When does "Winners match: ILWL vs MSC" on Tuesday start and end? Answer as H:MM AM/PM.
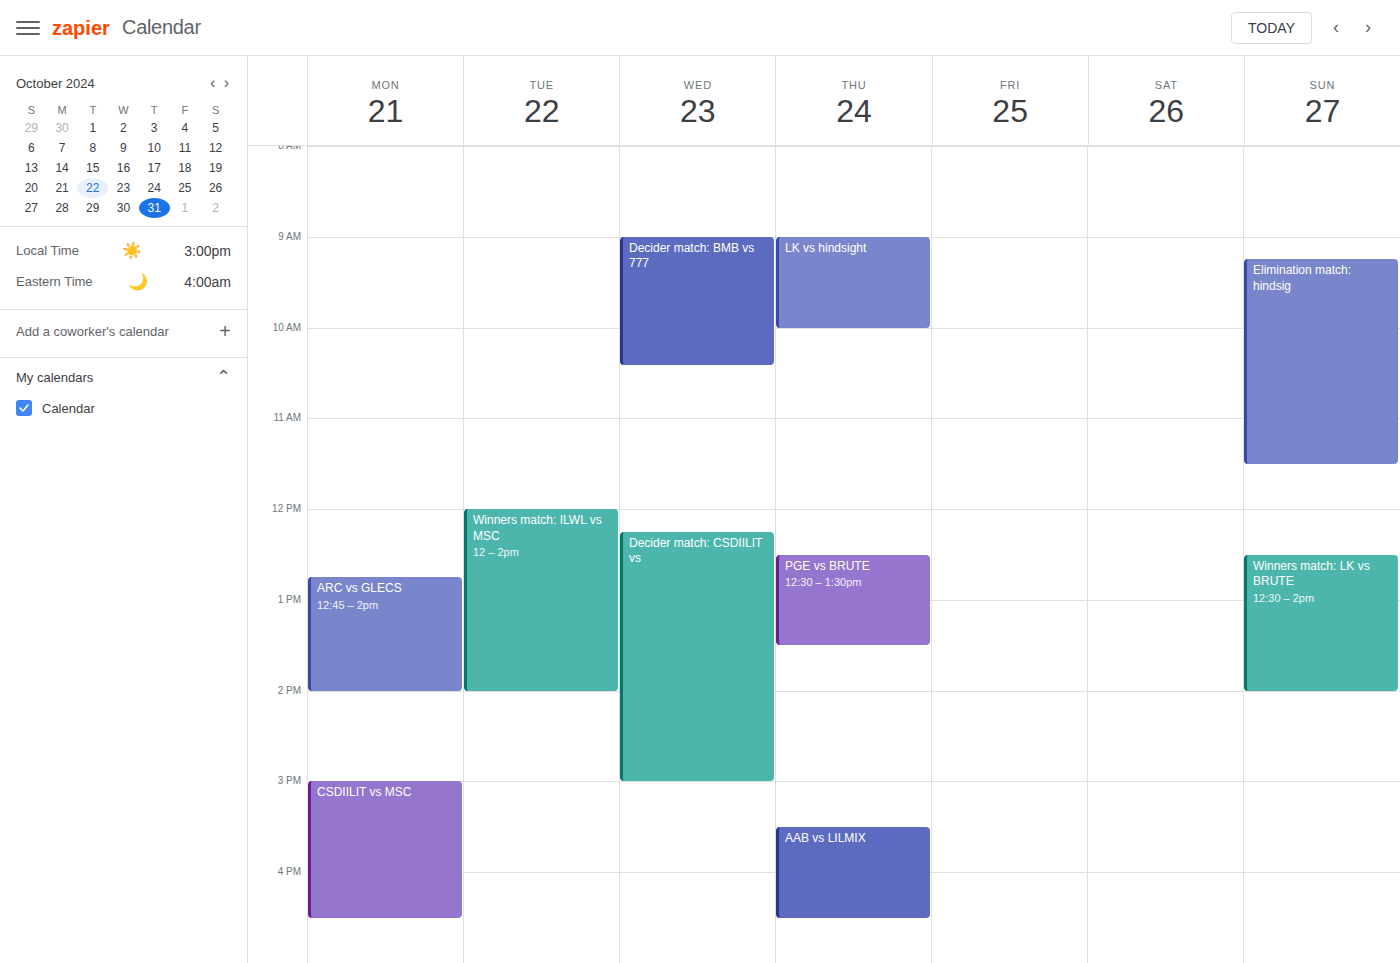
12:00 PM to 2:00 PM